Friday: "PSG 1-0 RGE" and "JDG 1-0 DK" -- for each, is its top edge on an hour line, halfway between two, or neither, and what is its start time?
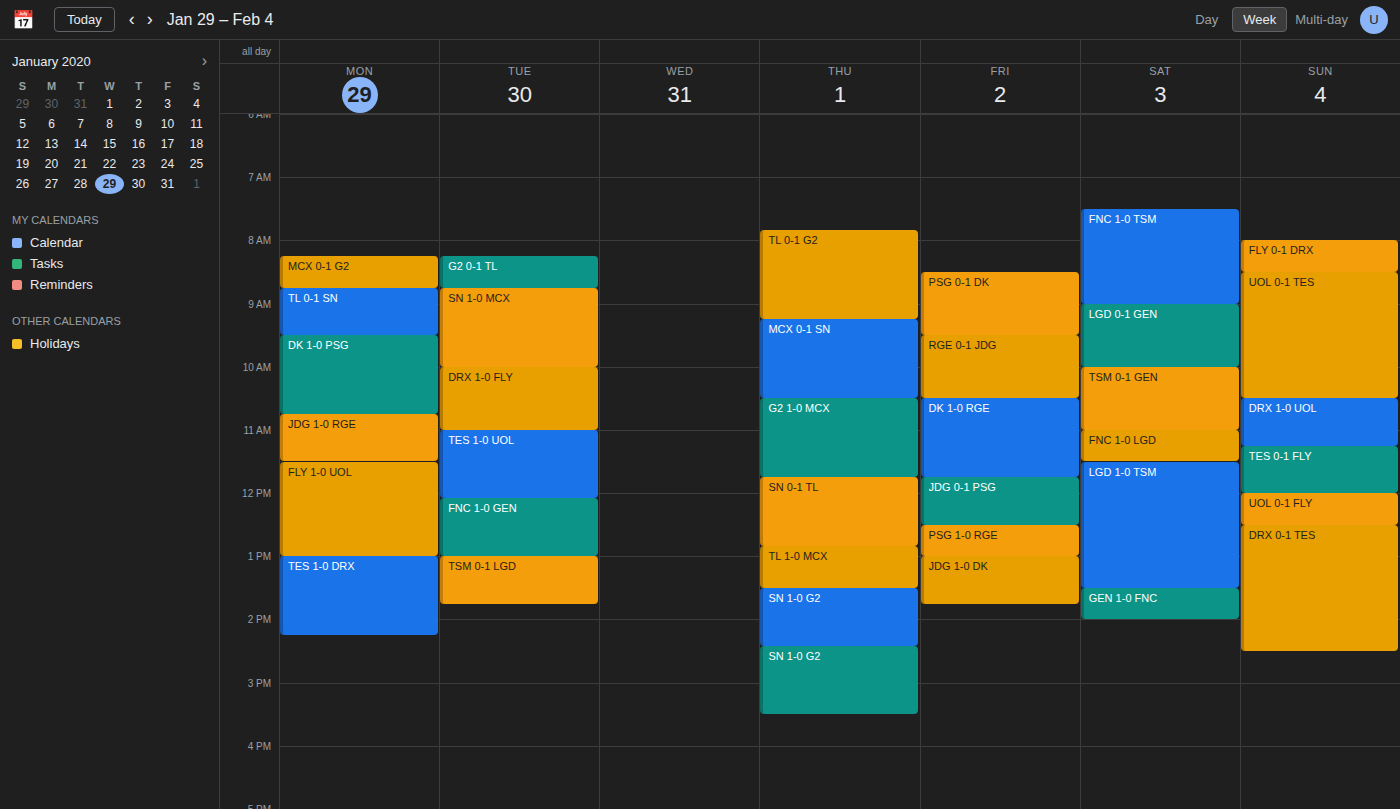
"PSG 1-0 RGE": 12:30 PM, halfway between the 12 PM and 1 PM lines. "JDG 1-0 DK": 1:00 PM, exactly on the 1 PM line.